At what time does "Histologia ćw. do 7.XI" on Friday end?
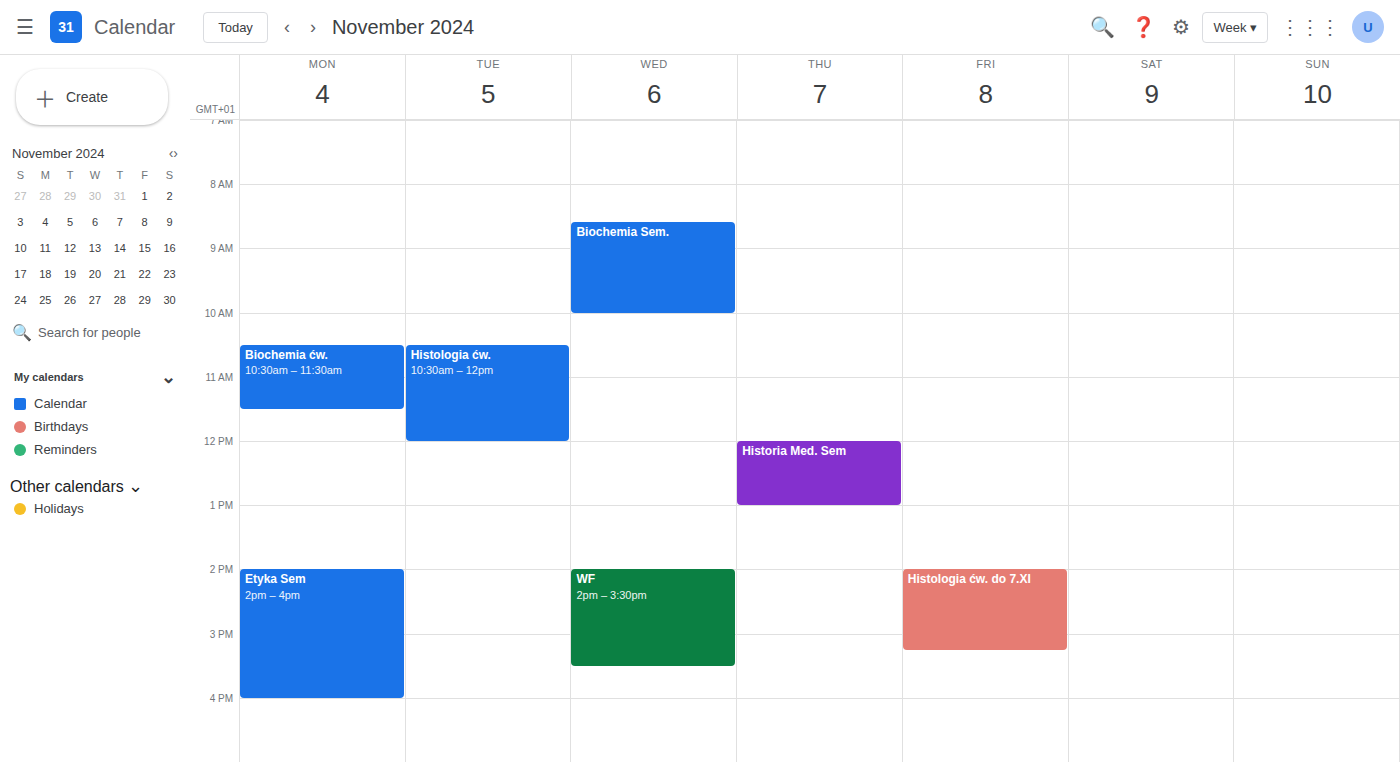
3:15 PM